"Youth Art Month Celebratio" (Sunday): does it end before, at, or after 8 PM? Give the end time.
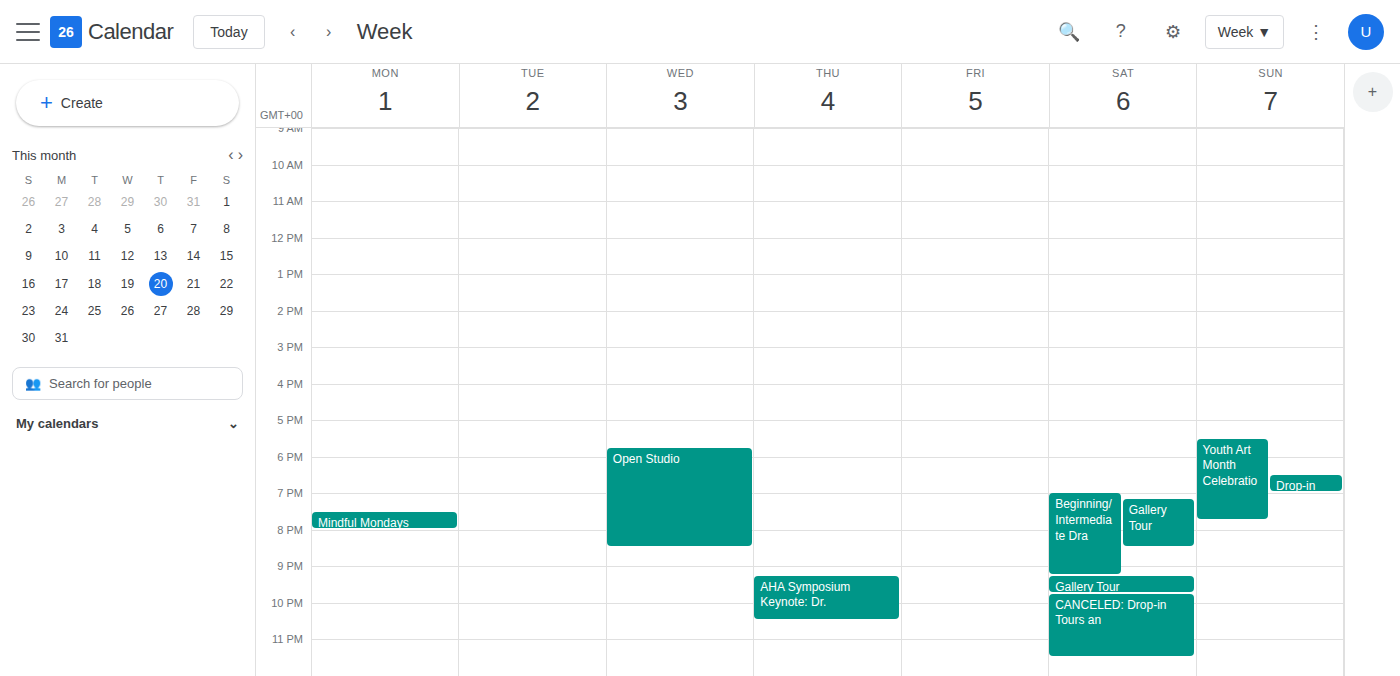
7:45 PM -- before 8 PM, 15 minutes above the 8 PM line.